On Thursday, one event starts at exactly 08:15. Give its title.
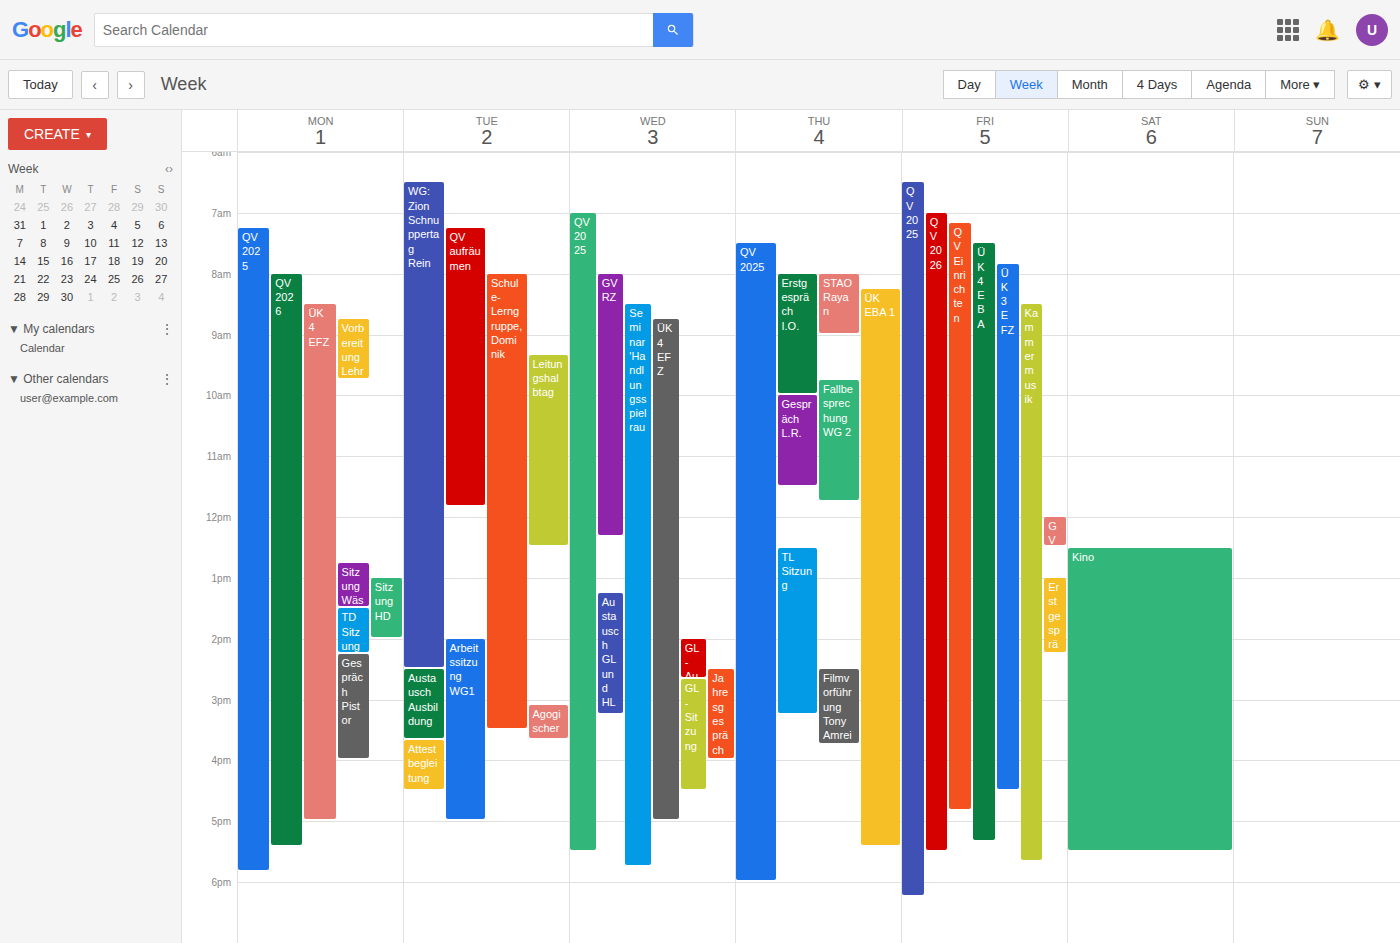
"ÜK EBA 1"